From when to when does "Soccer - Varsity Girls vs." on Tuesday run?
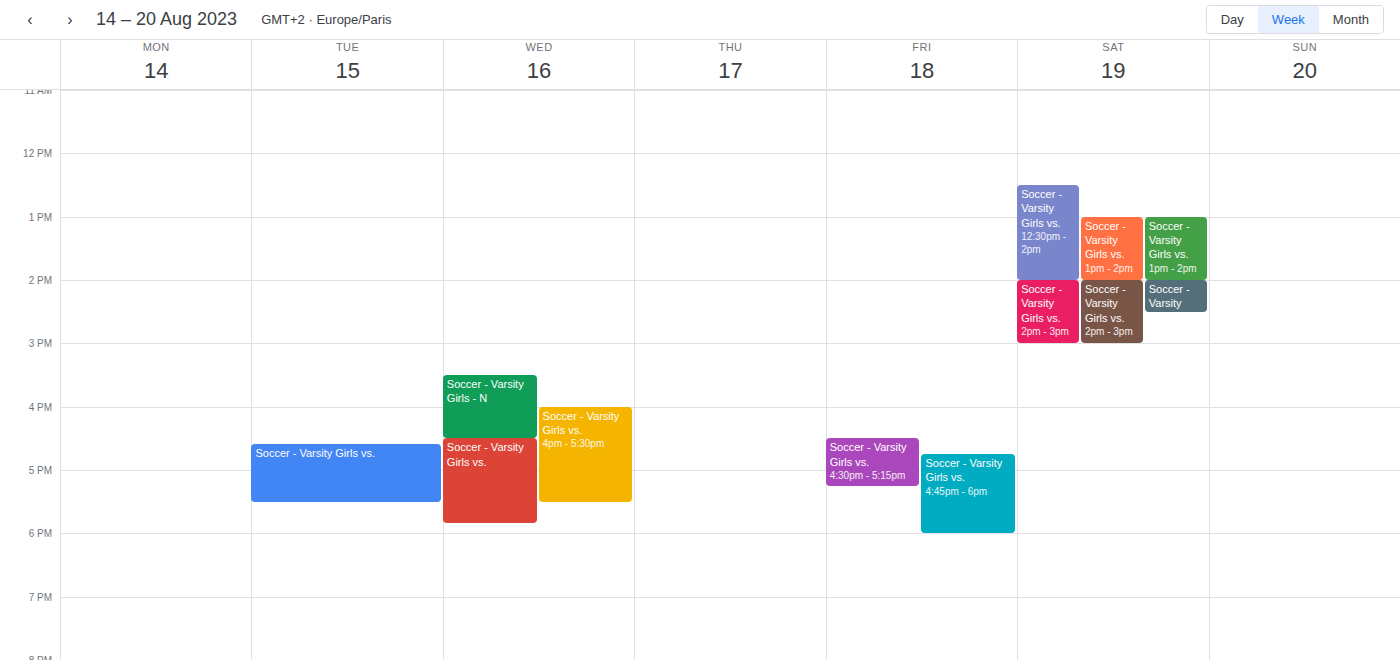
4:35 PM to 5:30 PM